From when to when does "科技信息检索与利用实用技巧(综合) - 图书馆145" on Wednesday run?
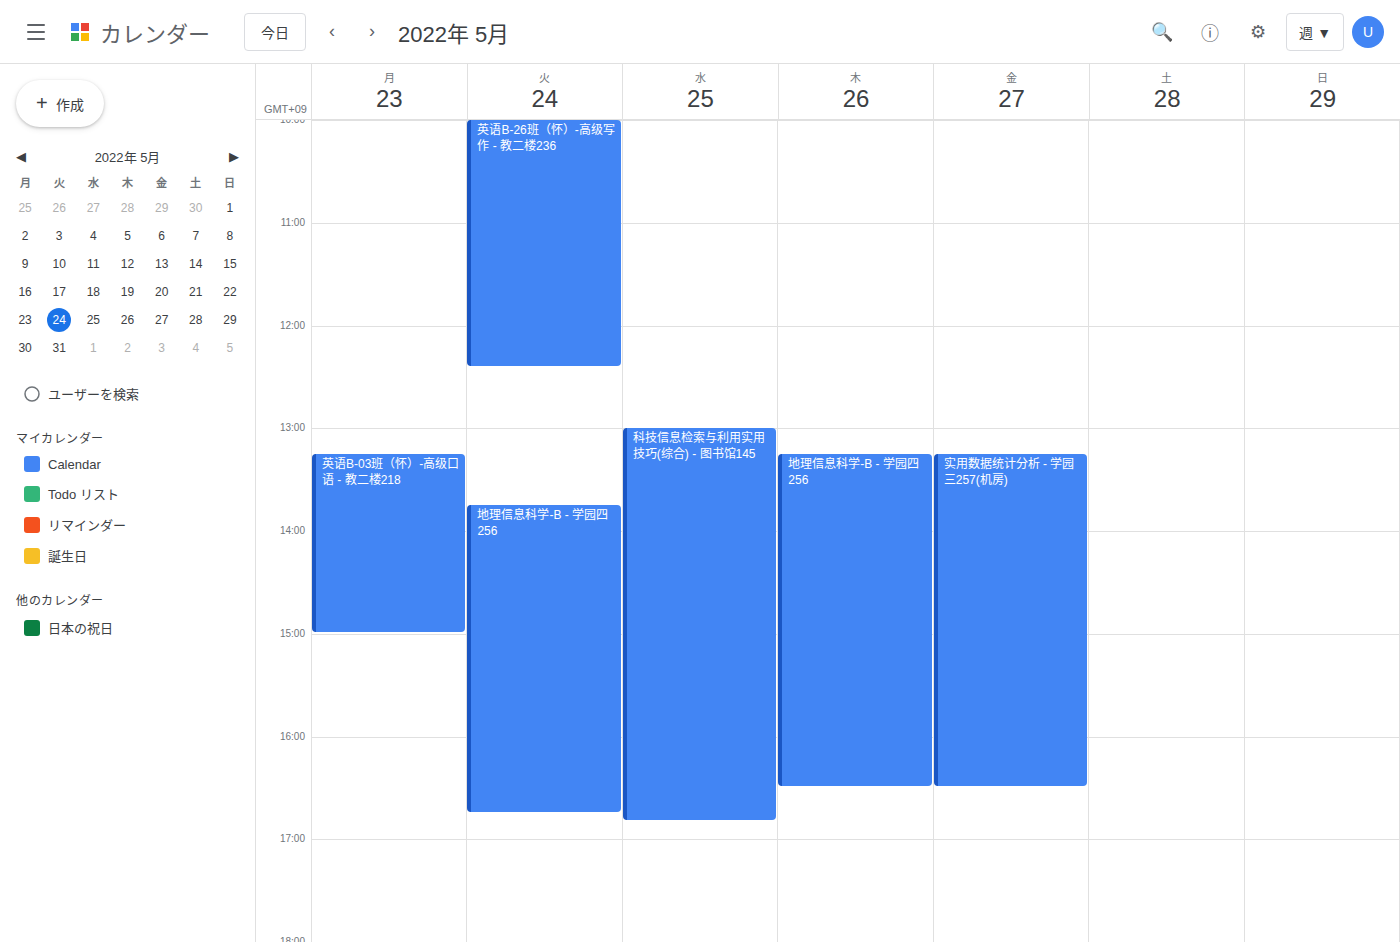
1:00 PM to 4:50 PM